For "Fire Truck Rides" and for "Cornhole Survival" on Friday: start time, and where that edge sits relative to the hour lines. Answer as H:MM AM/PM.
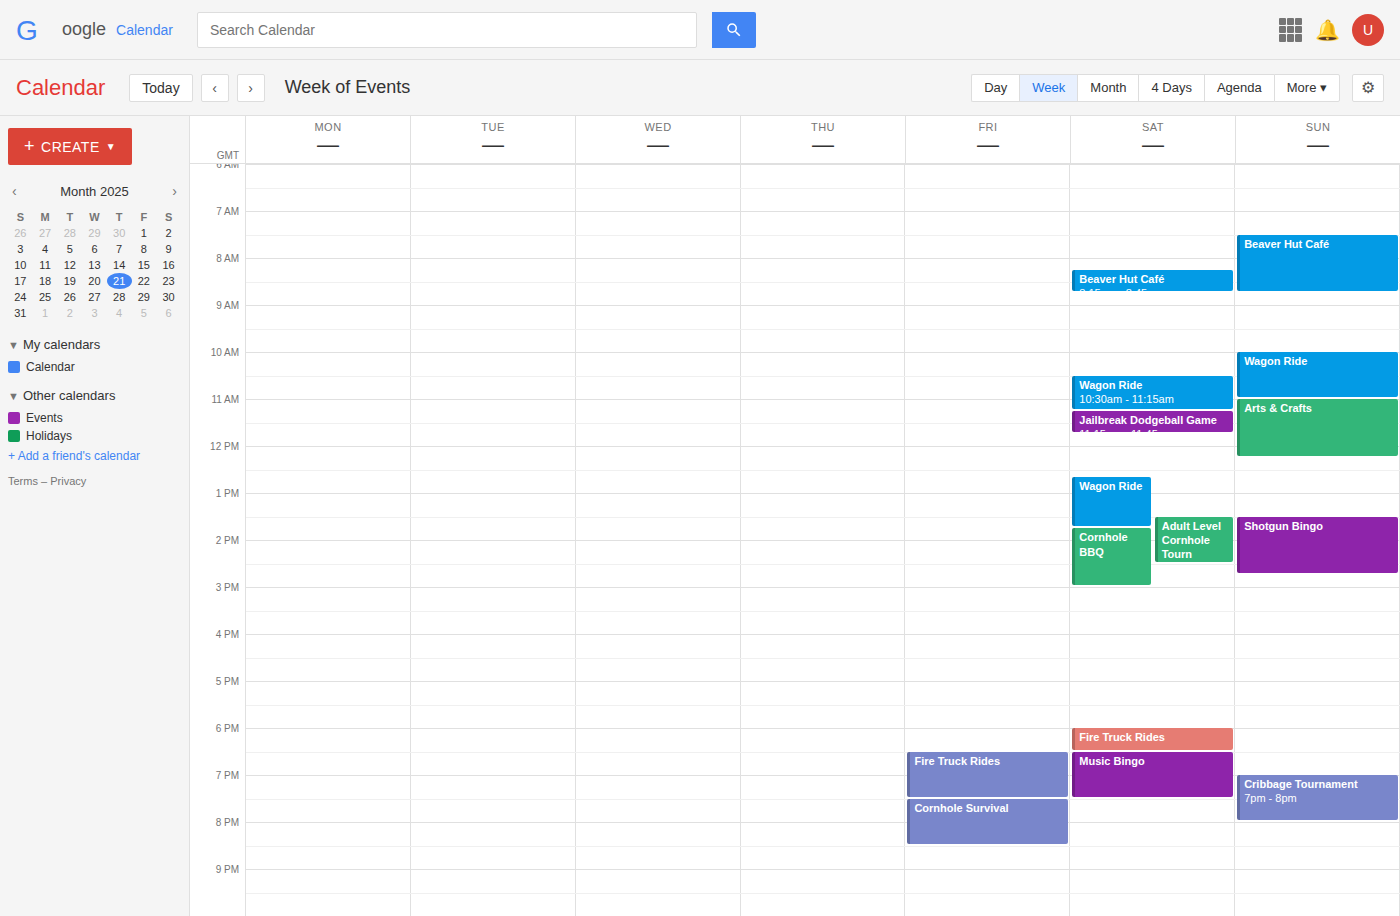
"Fire Truck Rides": 6:30 PM, halfway between the 6 PM and 7 PM lines. "Cornhole Survival": 7:30 PM, halfway between the 7 PM and 8 PM lines.